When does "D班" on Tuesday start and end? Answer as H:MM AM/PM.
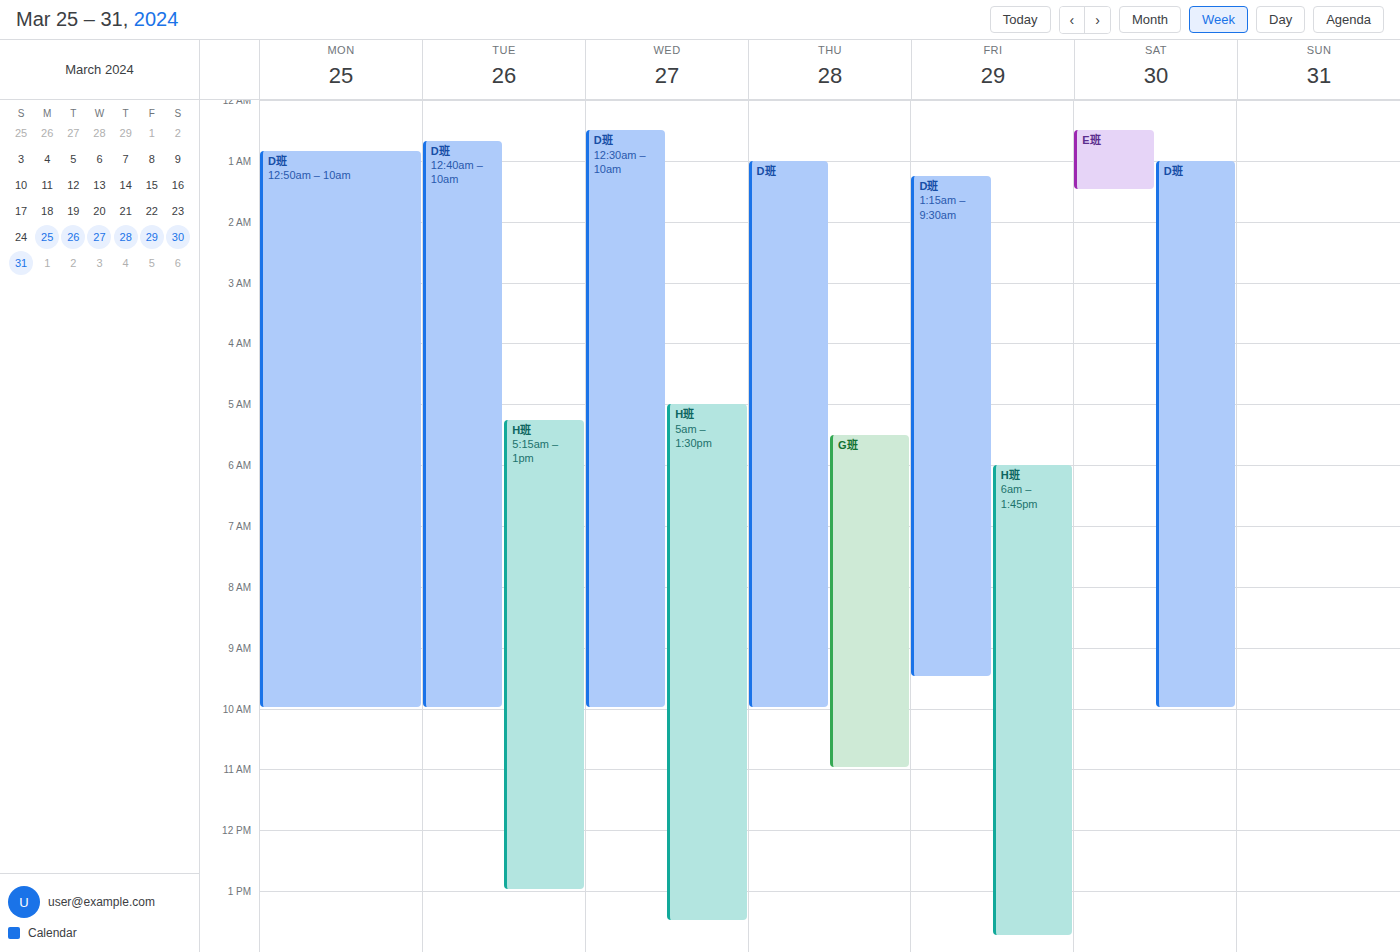
12:40 AM to 10:00 AM